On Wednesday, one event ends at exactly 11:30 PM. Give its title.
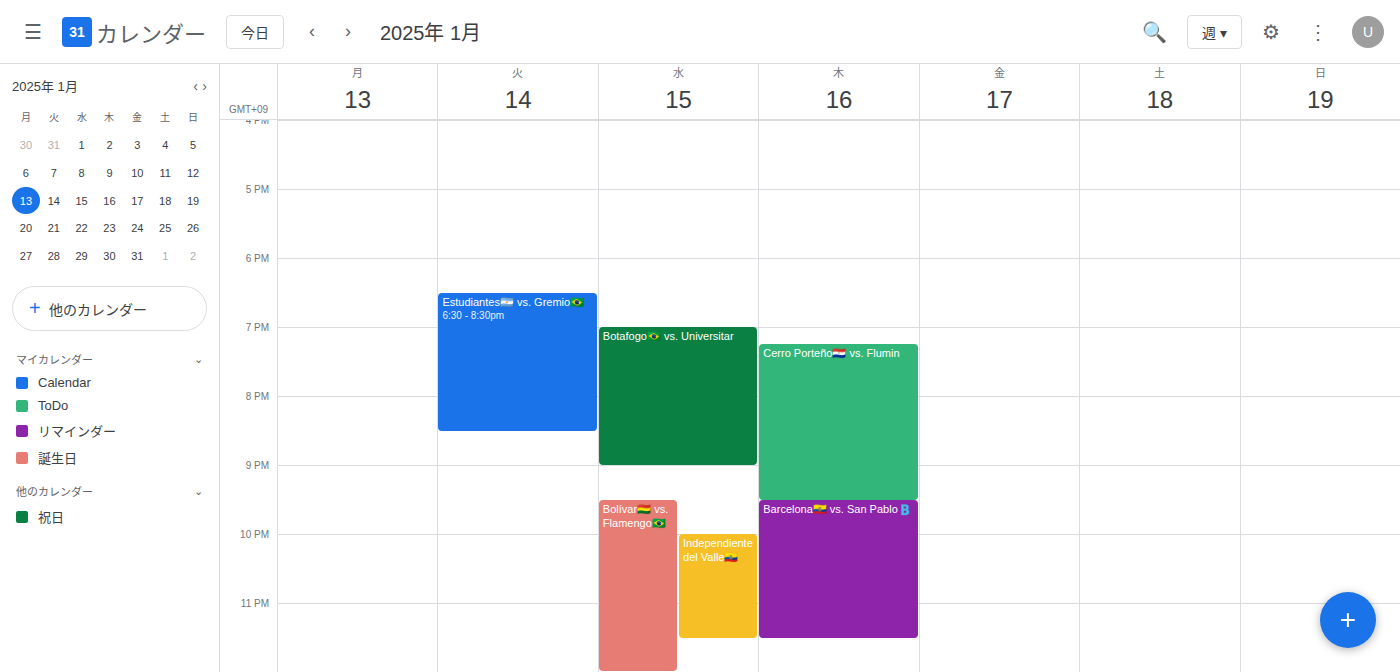
"Independiente del Valle🇪🇨"